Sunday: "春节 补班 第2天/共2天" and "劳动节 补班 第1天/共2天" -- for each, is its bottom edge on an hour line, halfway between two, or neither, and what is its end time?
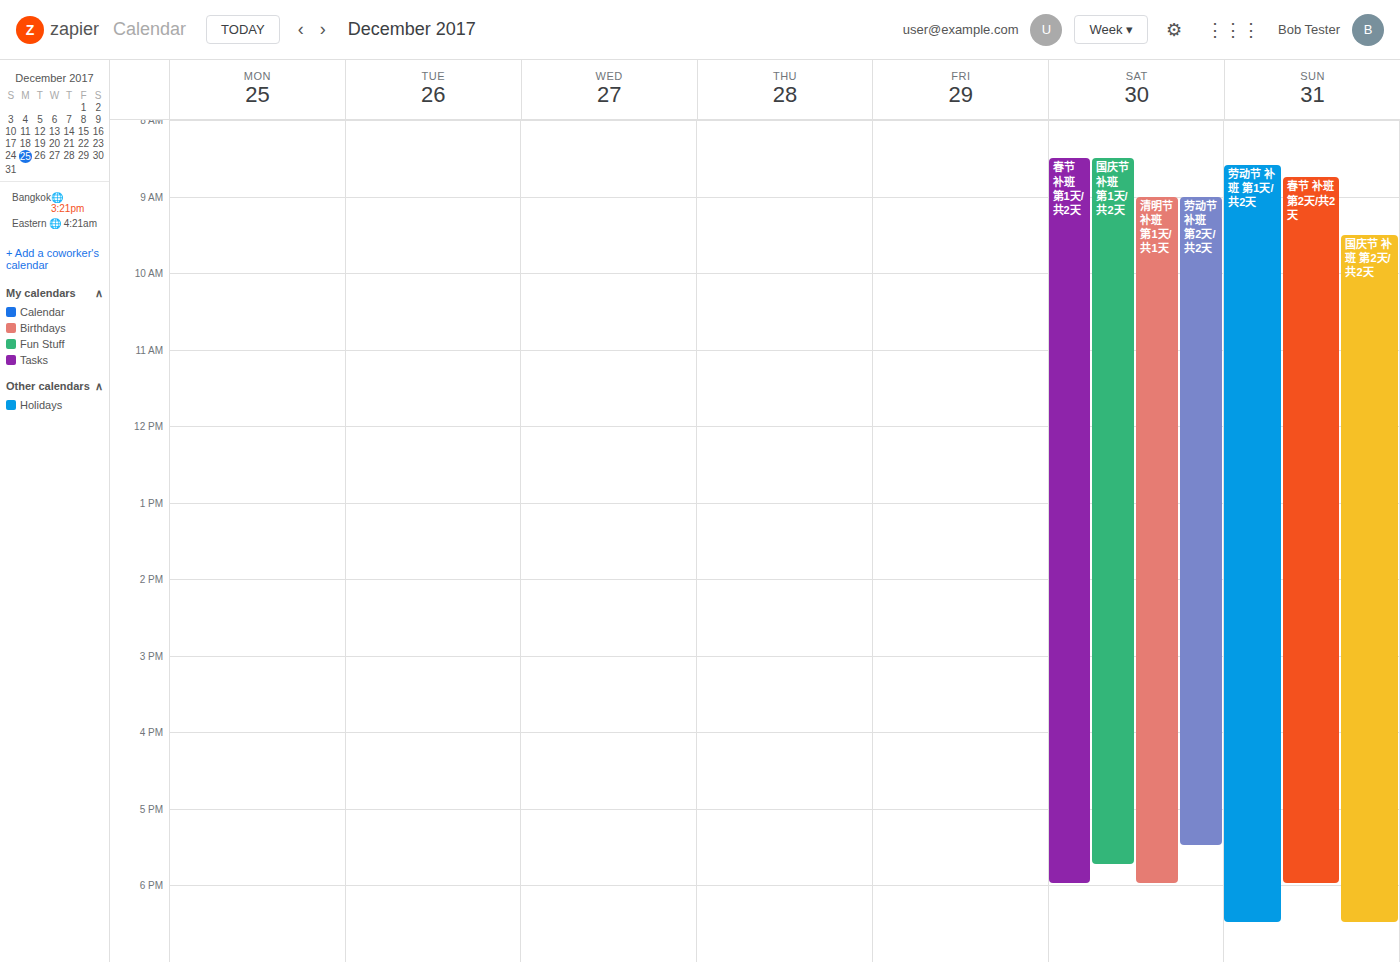
"春节 补班 第2天/共2天": 6:00 PM, exactly on the 6 PM line. "劳动节 补班 第1天/共2天": 6:30 PM, halfway between the 6 PM and 7 PM lines.